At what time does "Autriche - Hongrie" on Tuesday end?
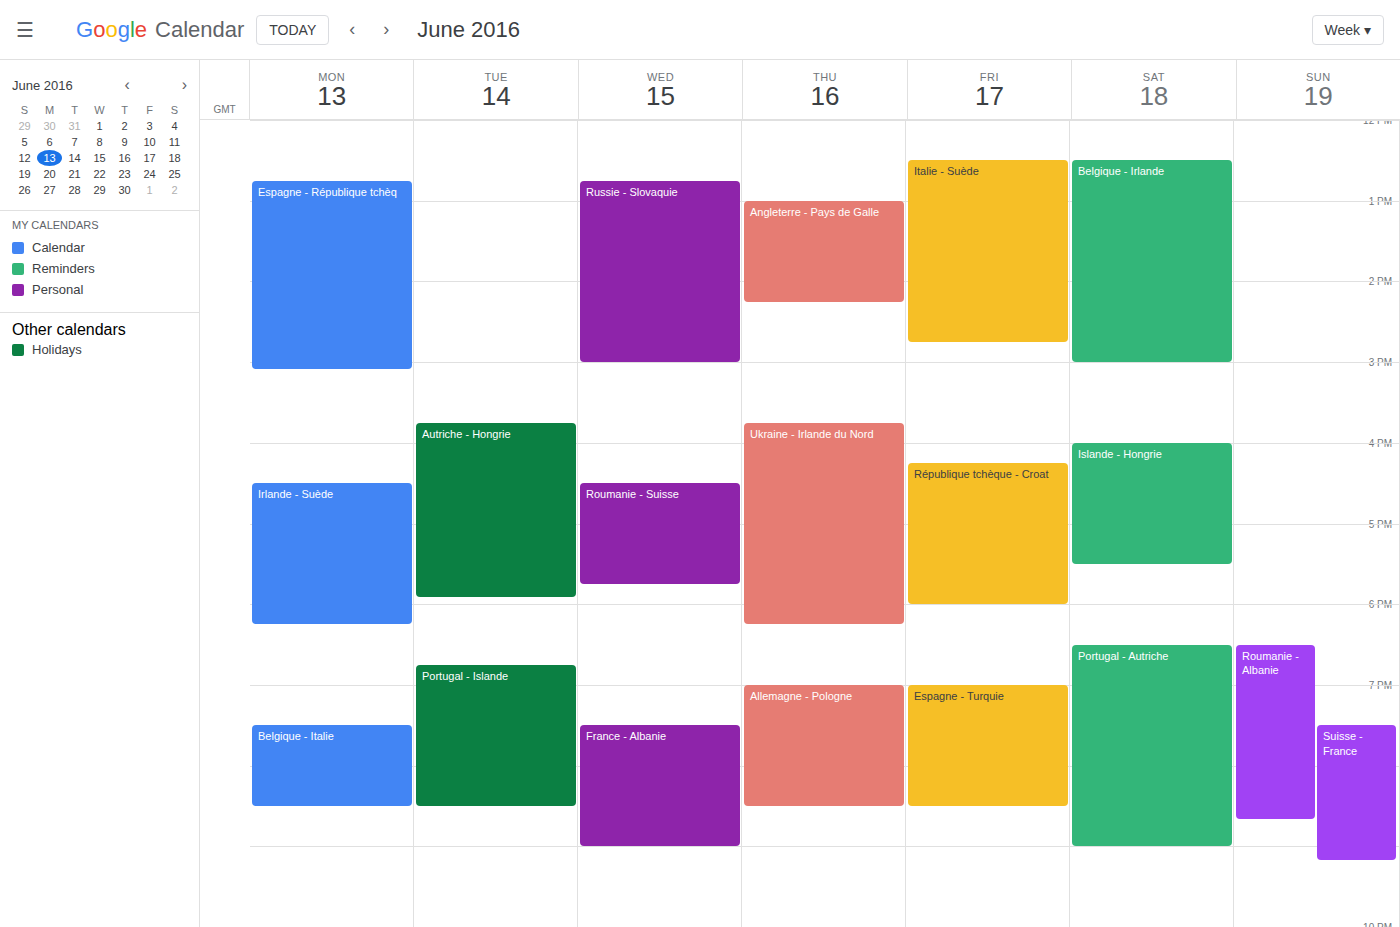
5:55 PM